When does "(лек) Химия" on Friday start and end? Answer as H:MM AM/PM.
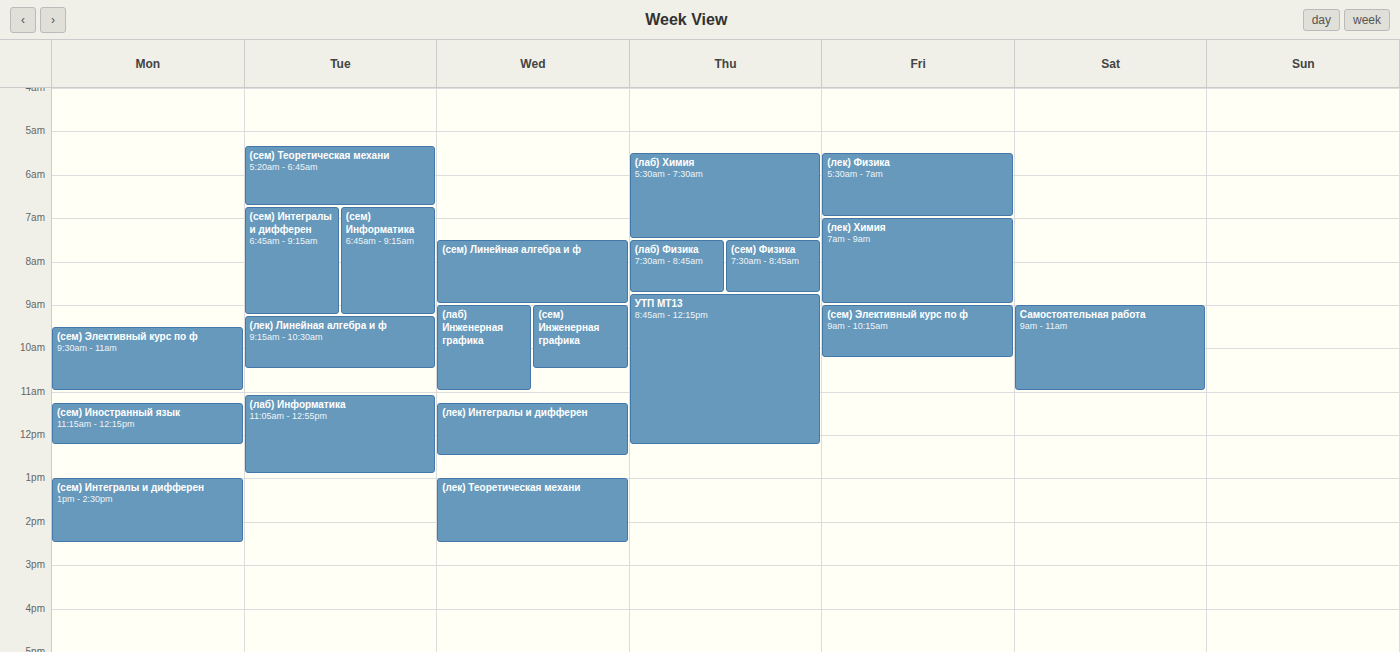
7:00 AM to 9:00 AM